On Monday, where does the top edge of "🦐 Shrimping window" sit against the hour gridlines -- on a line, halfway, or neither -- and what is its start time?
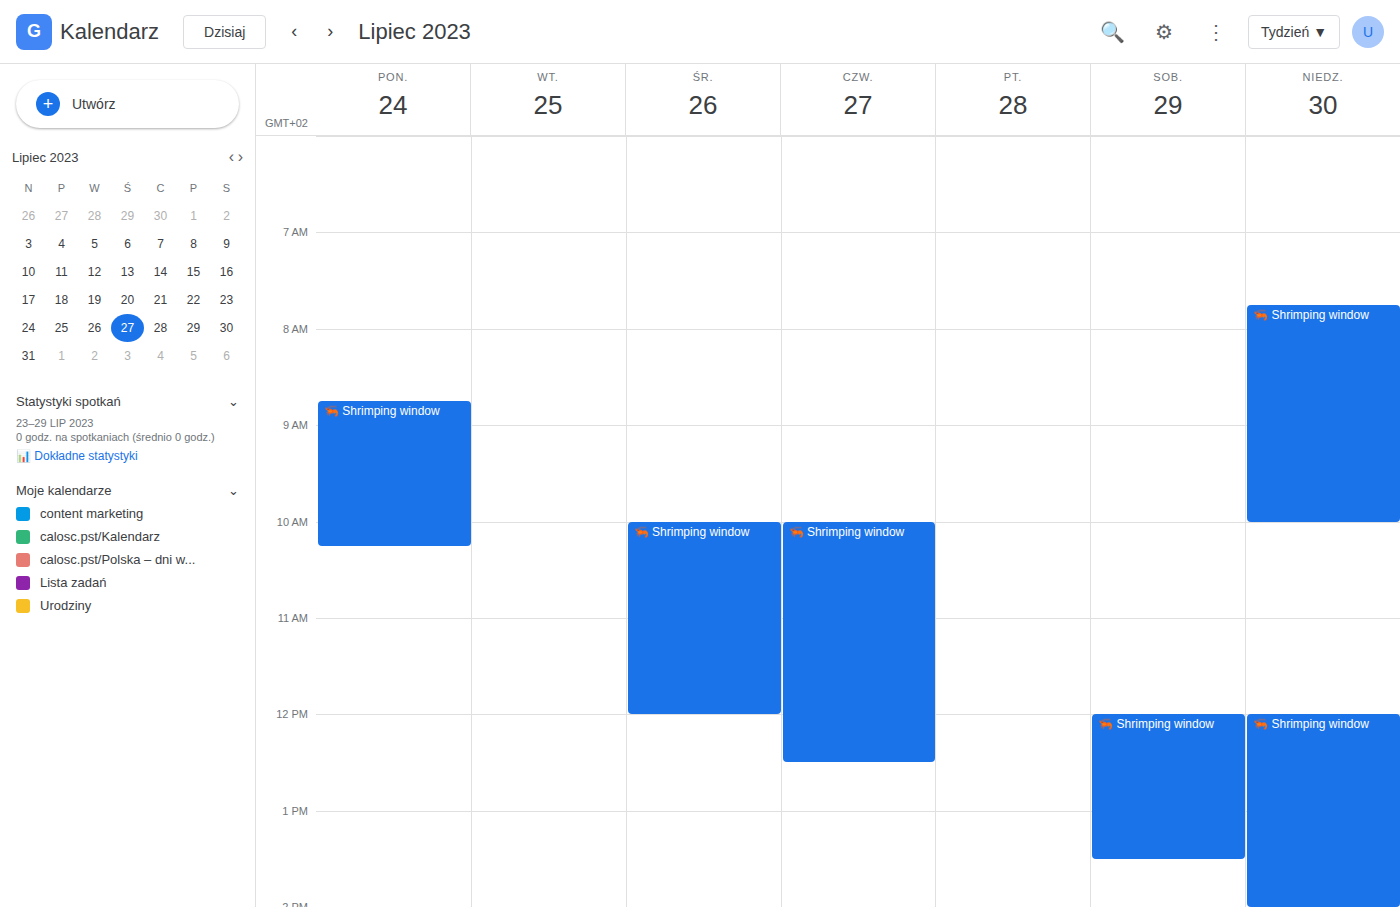
8:45 AM -- neither: three quarters of the way from the 8 AM line to the 9 AM line.